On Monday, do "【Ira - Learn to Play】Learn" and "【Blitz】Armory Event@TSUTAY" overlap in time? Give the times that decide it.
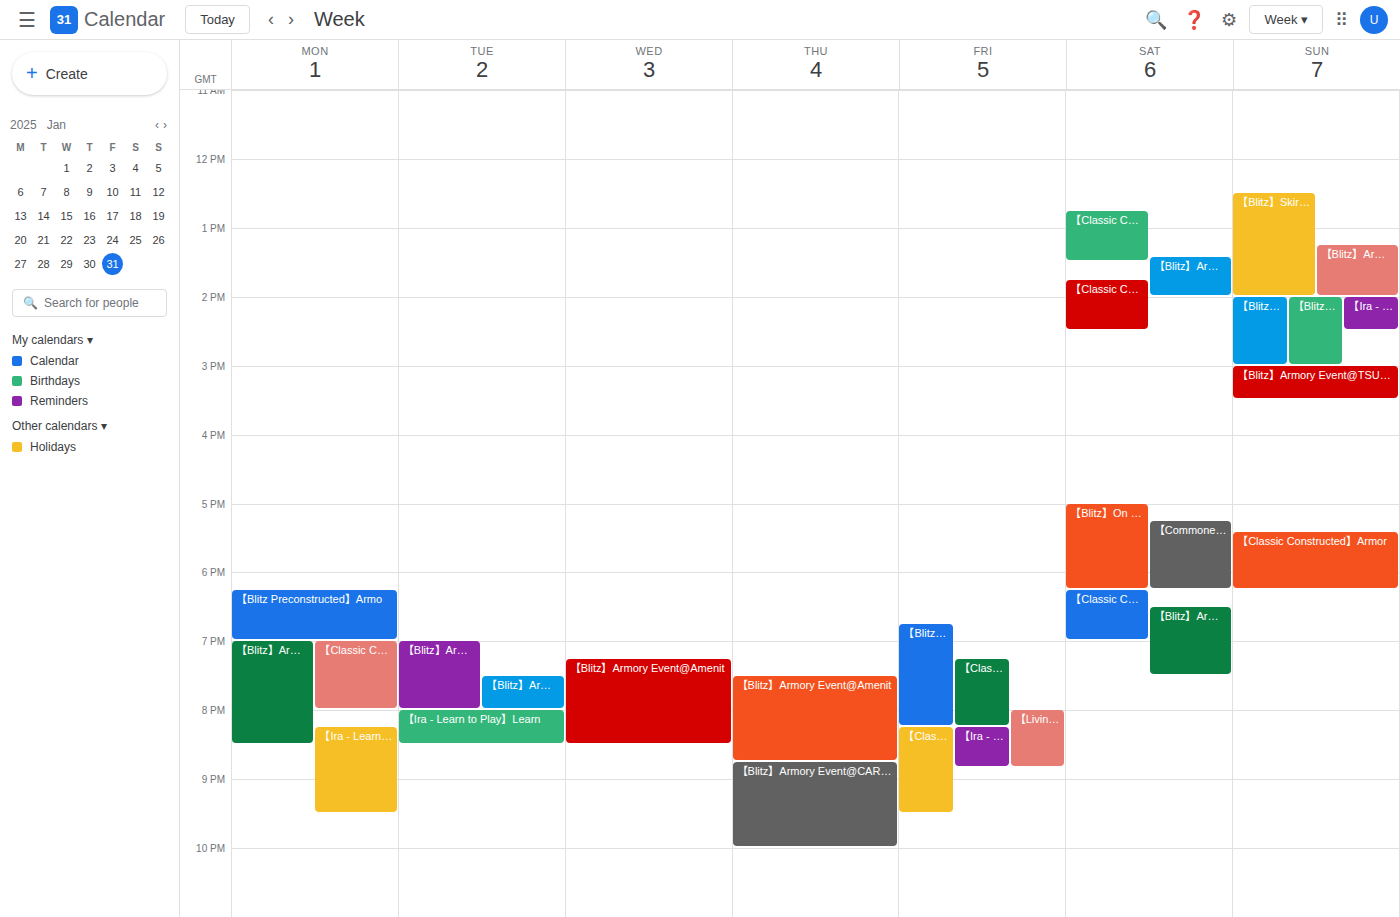
"【Ira - Learn to Play】Learn" starts at 20:15, before "【Blitz】Armory Event@TSUTAY" ends at 20:30 -- they overlap.